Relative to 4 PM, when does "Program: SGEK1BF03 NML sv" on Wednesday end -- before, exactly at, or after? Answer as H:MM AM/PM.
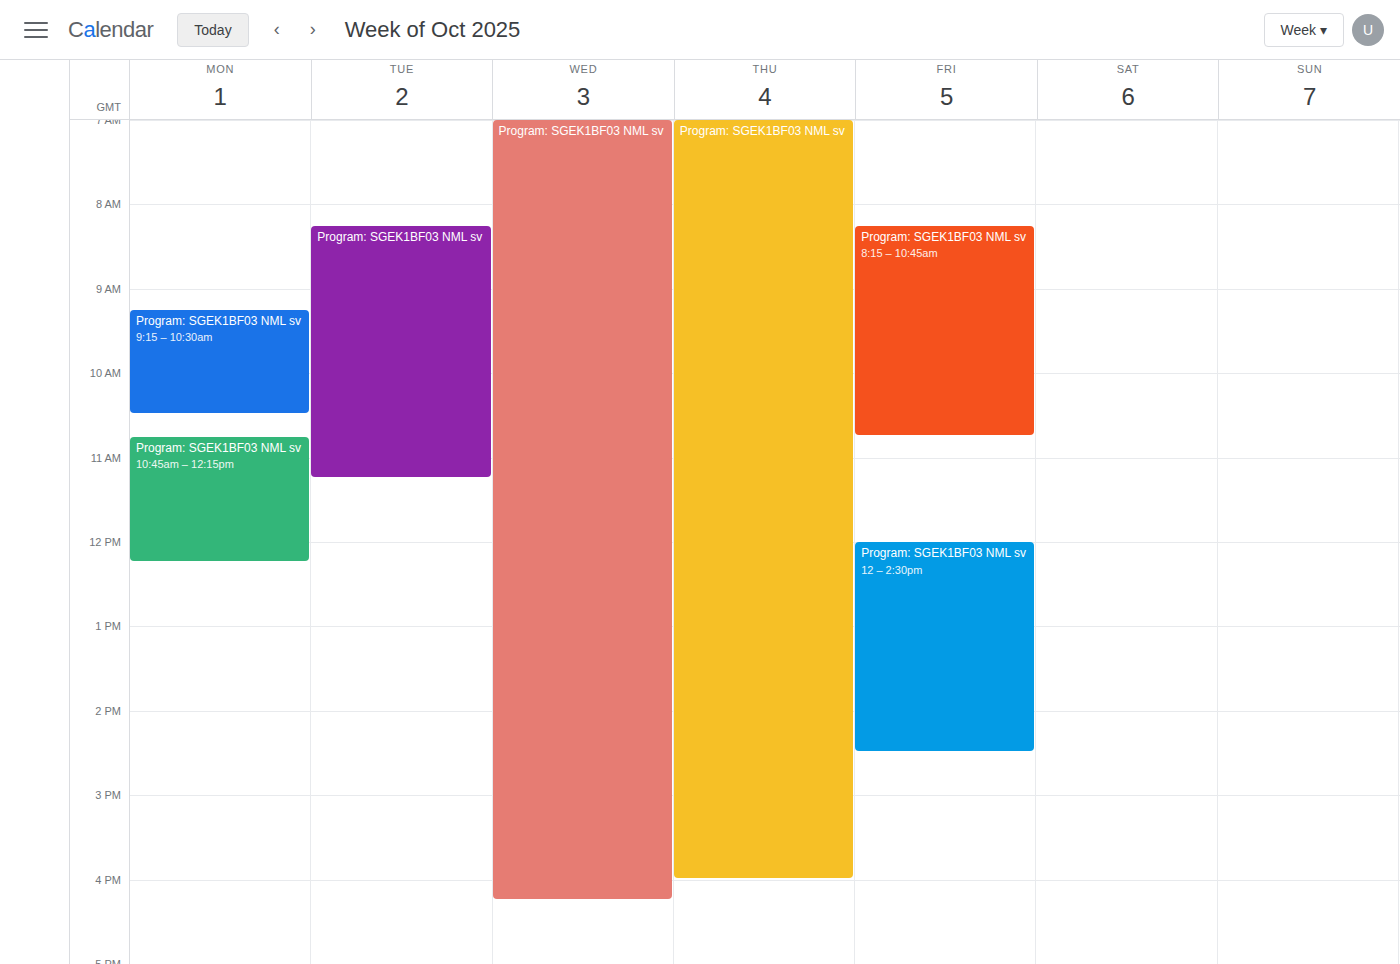
4:15 PM -- after 4 PM, 15 minutes below the 4 PM line.